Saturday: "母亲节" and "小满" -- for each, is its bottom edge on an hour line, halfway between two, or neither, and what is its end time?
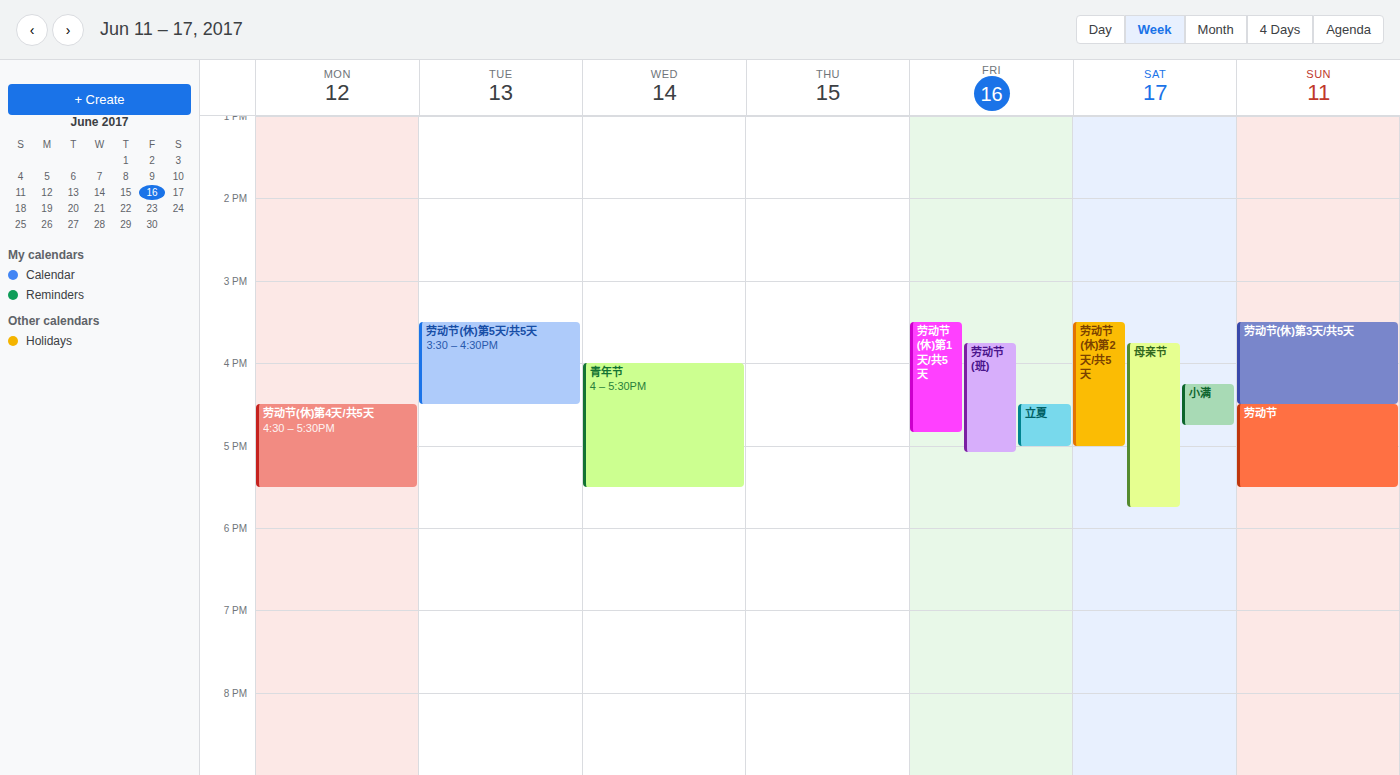
"母亲节": 5:45 PM, neither: three quarters of the way from the 5 PM line to the 6 PM line. "小满": 4:45 PM, neither: three quarters of the way from the 4 PM line to the 5 PM line.